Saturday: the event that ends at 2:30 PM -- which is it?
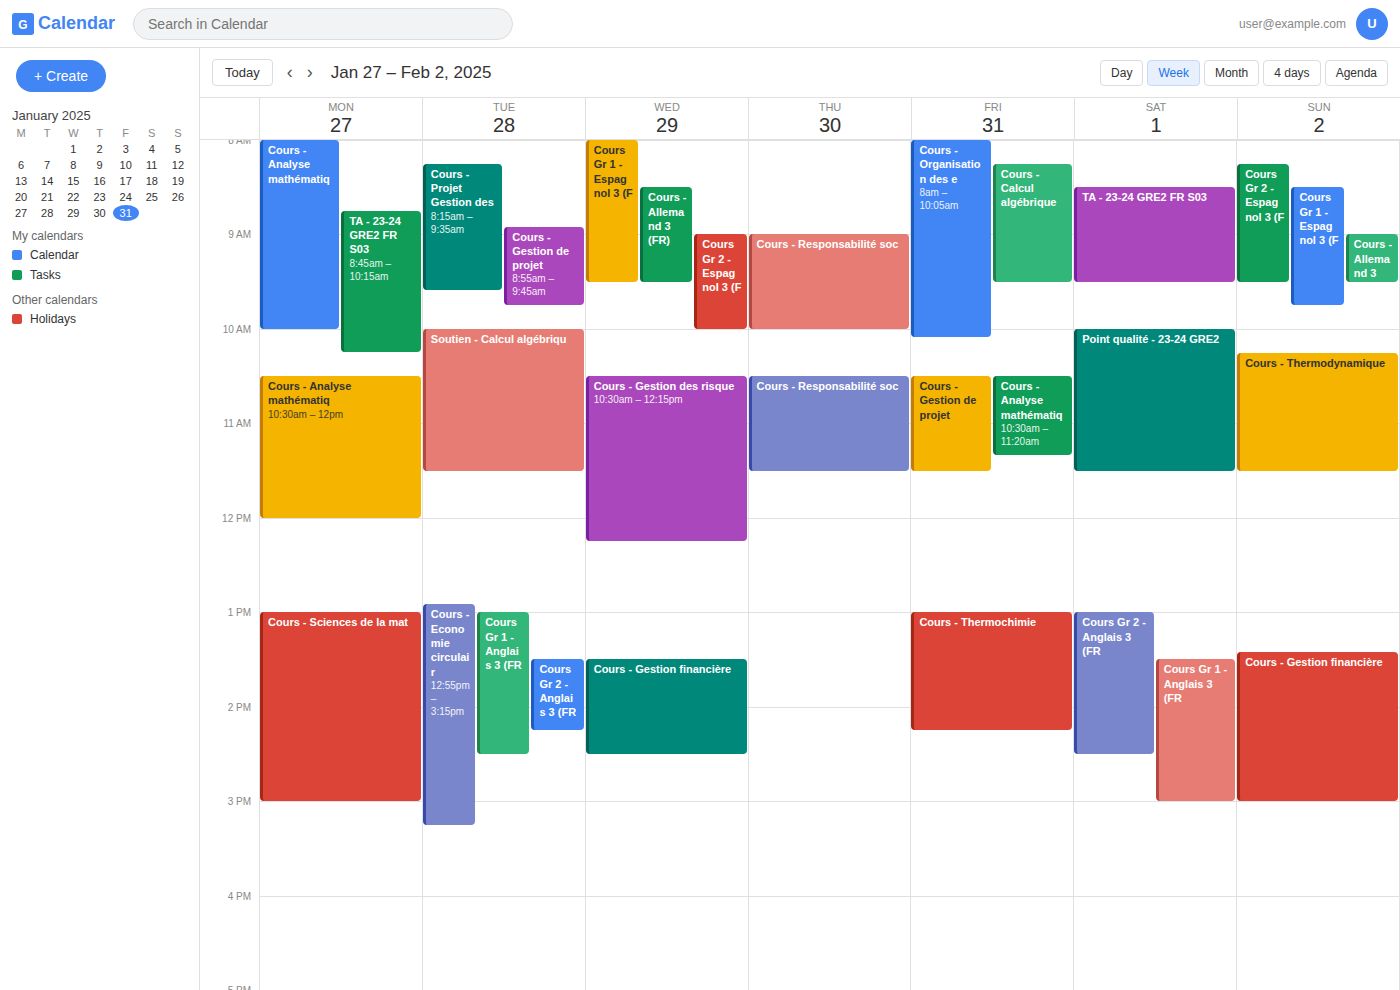
"Cours Gr 2 - Anglais 3 (FR"